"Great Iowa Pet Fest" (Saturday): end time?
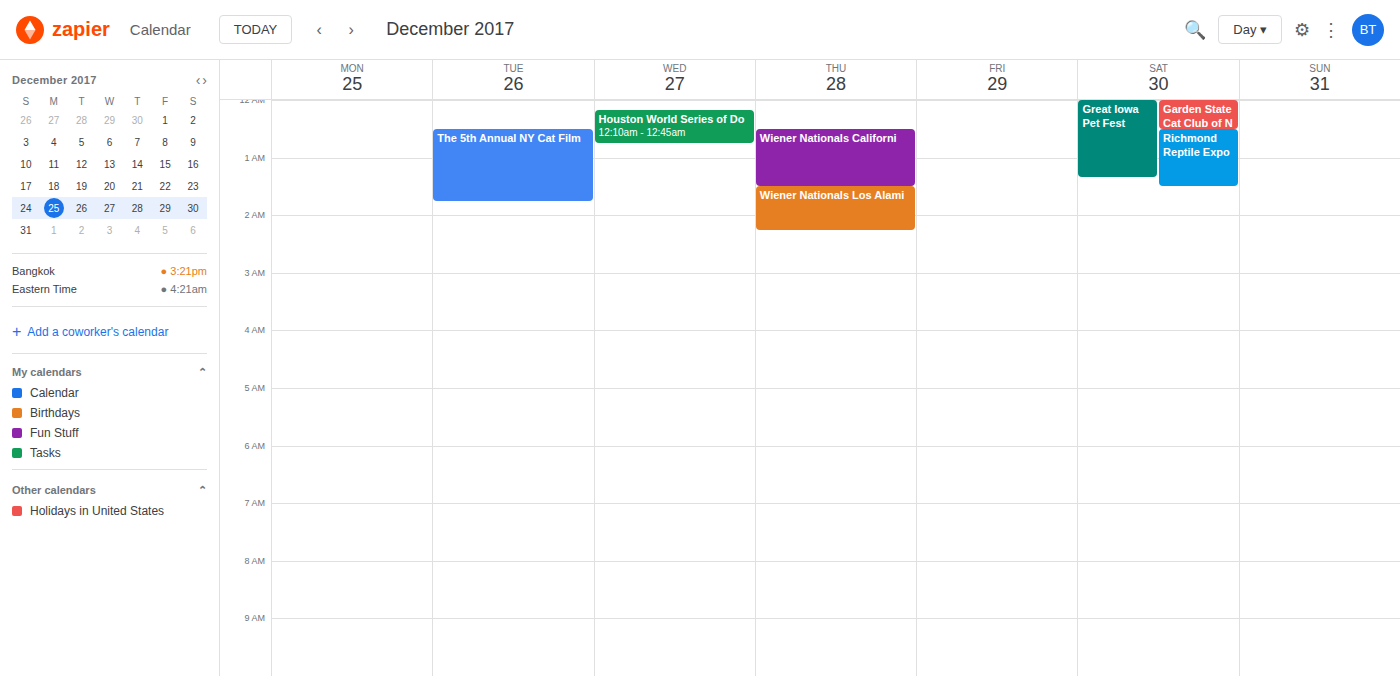
1:20 AM